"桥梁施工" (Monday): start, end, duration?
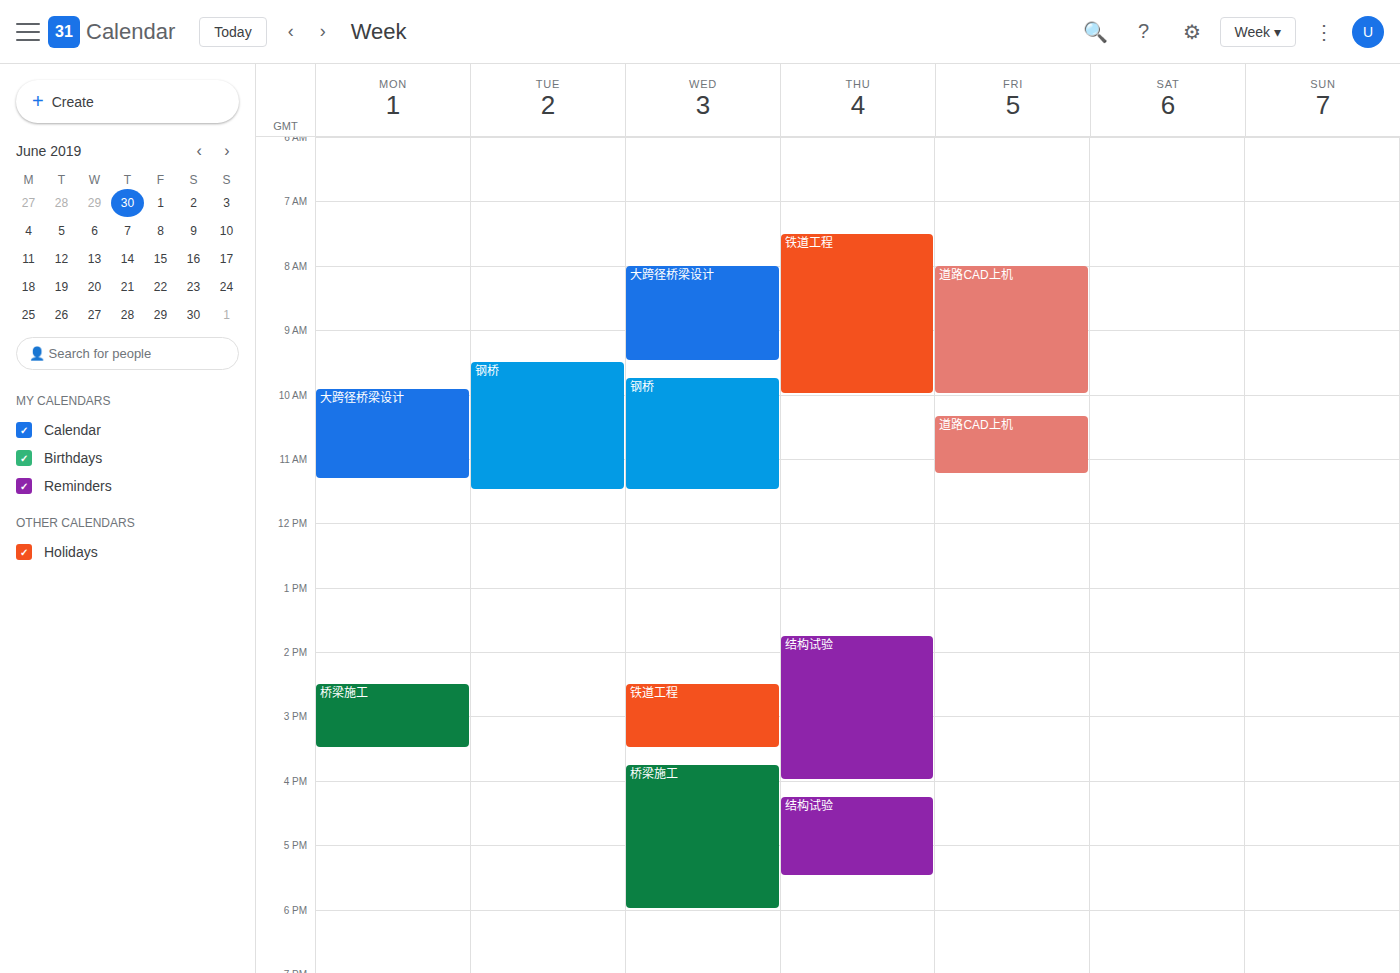
2:30 PM to 3:30 PM, 1 hour